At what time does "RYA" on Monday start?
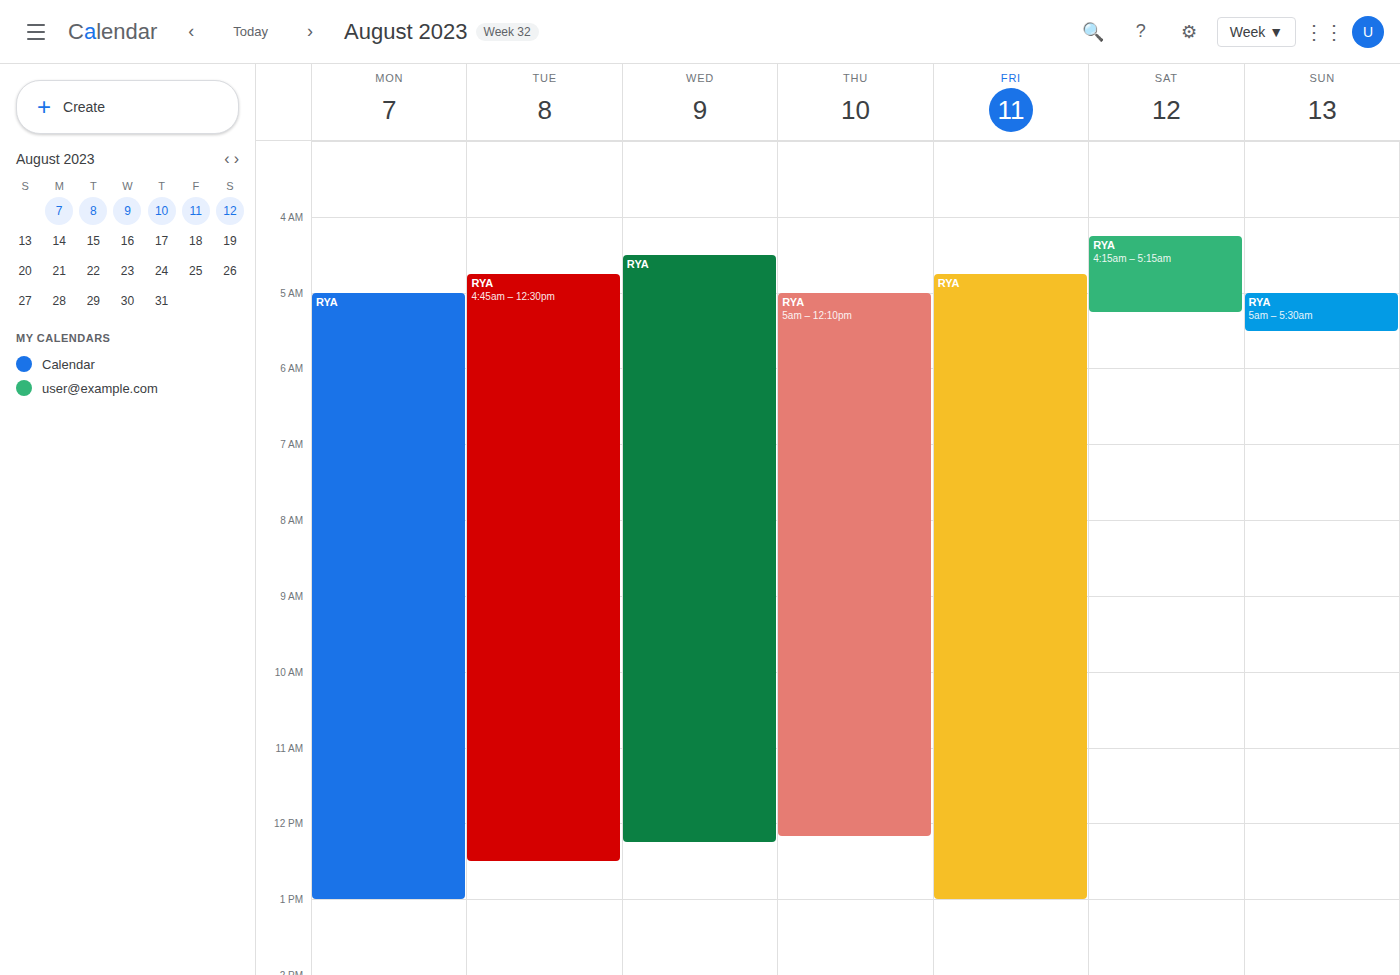
5:00 AM